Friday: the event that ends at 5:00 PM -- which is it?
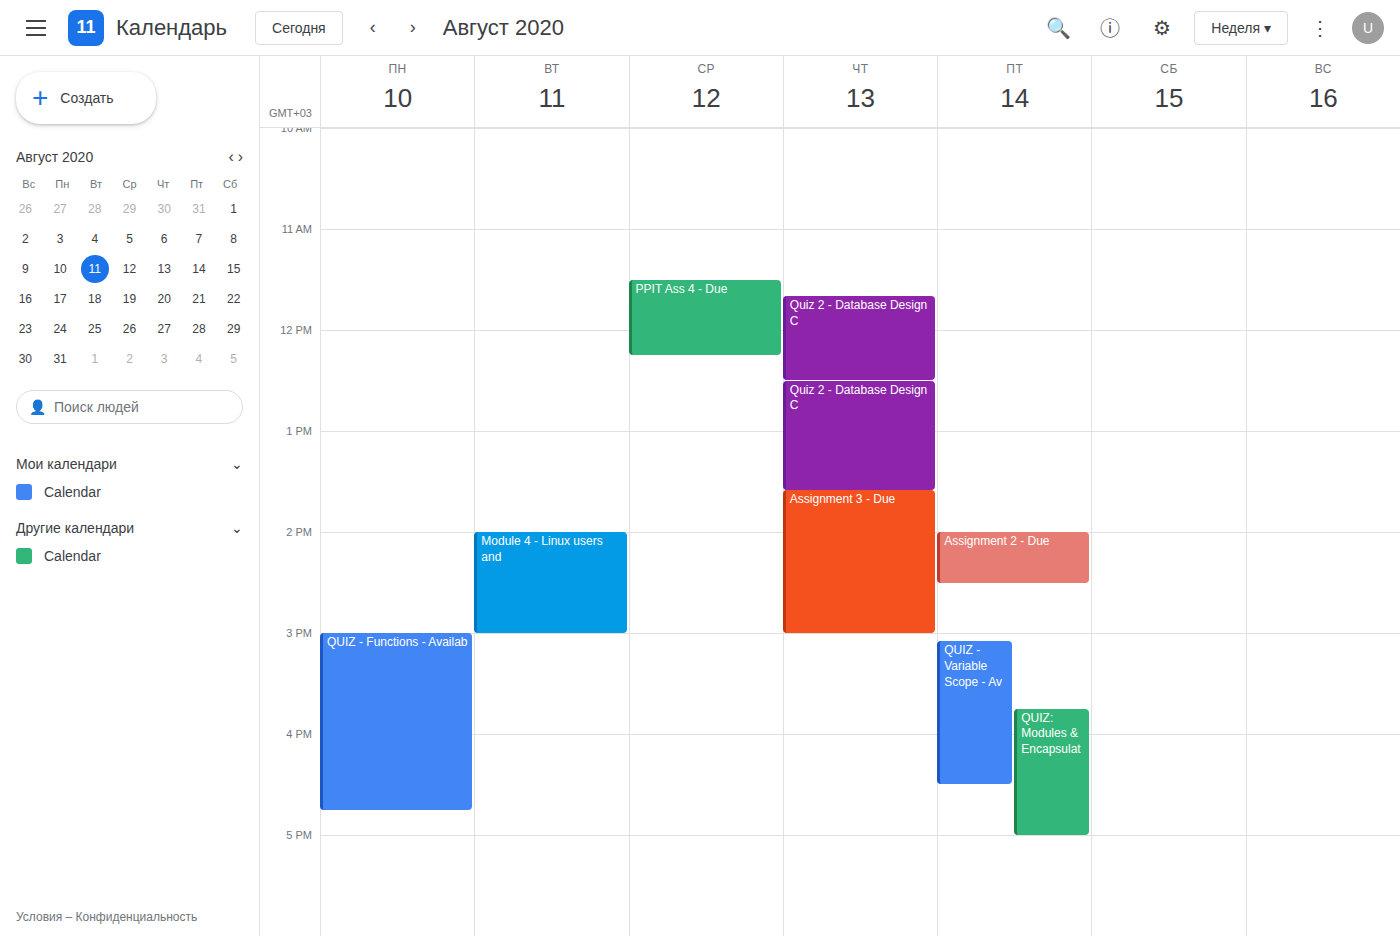
"QUIZ: Modules & Encapsulat"